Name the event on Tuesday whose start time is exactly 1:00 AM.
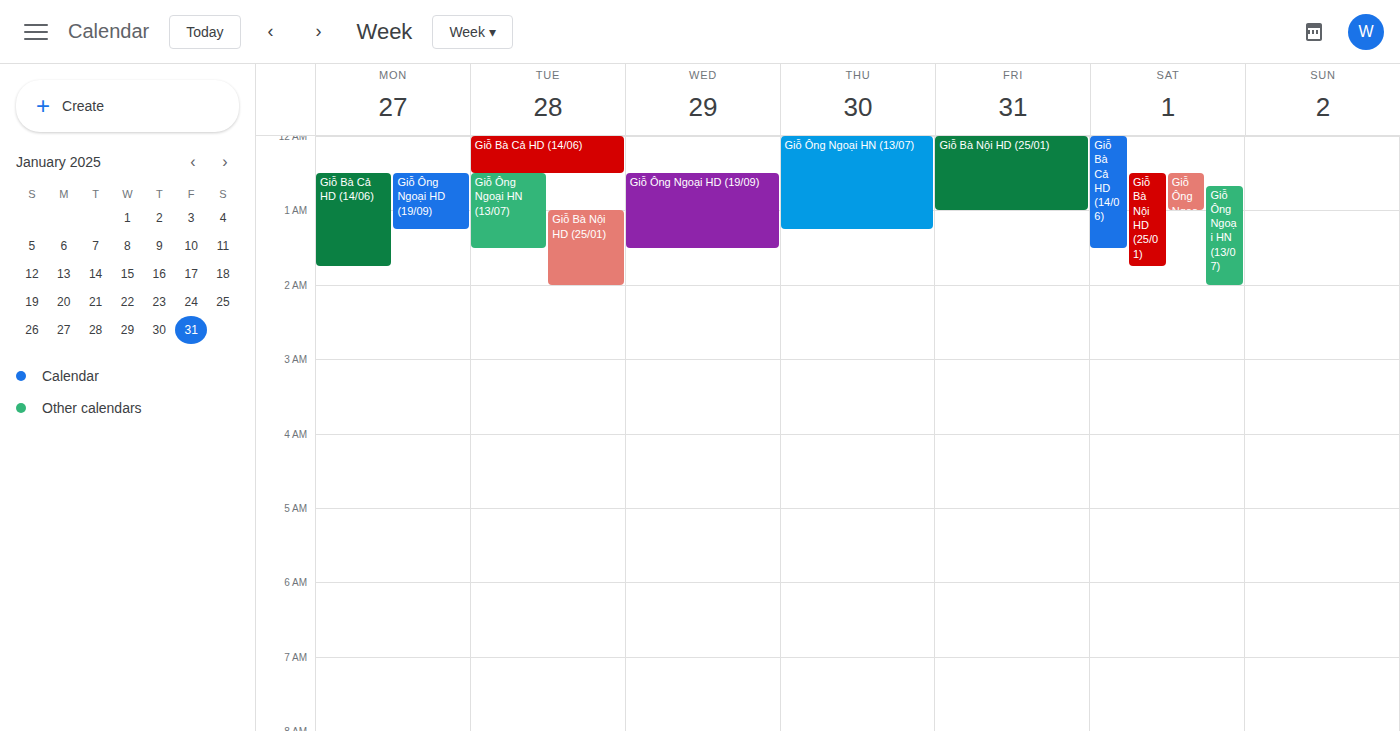
"Giỗ Bà Nội HD (25/01)"